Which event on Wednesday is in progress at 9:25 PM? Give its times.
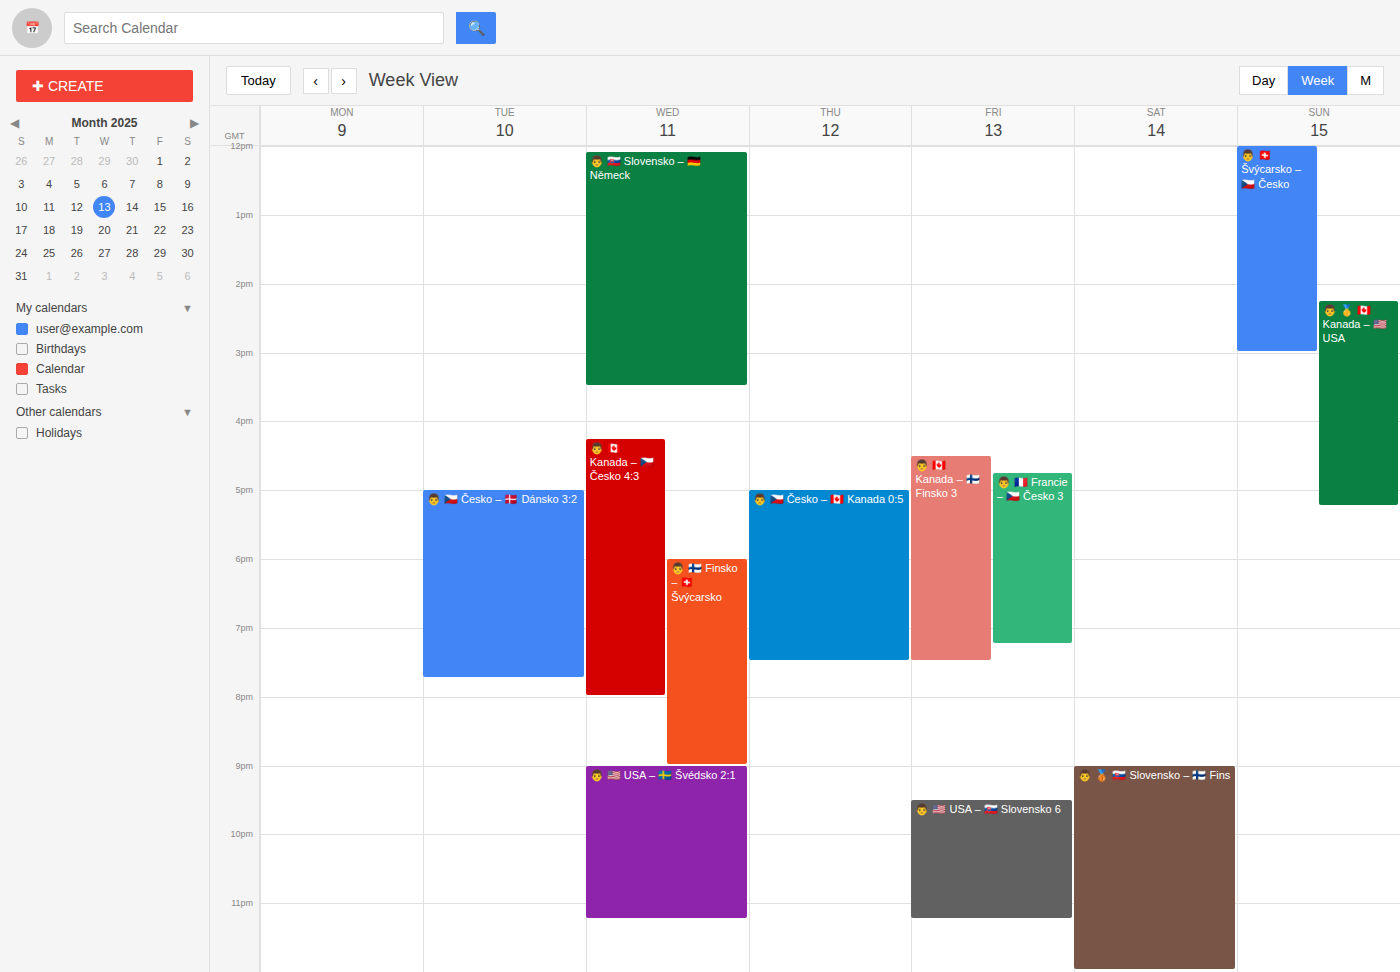
"👨 🇺🇸 USA – 🇸🇪 Švédsko 2:1", 9:00 PM to 11:15 PM